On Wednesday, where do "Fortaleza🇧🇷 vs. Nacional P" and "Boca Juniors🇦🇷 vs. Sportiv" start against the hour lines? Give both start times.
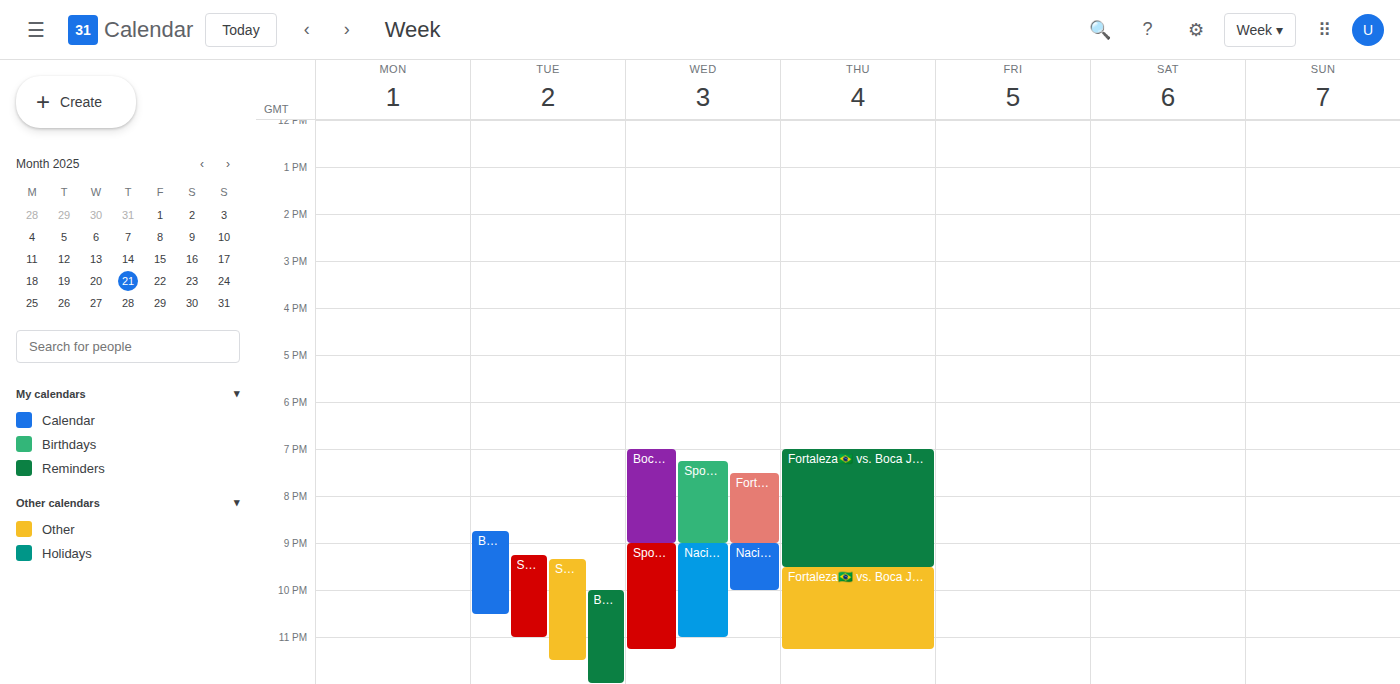
"Fortaleza🇧🇷 vs. Nacional P": 7:30 PM, halfway between the 7 PM and 8 PM lines. "Boca Juniors🇦🇷 vs. Sportiv": 7:00 PM, exactly on the 7 PM line.